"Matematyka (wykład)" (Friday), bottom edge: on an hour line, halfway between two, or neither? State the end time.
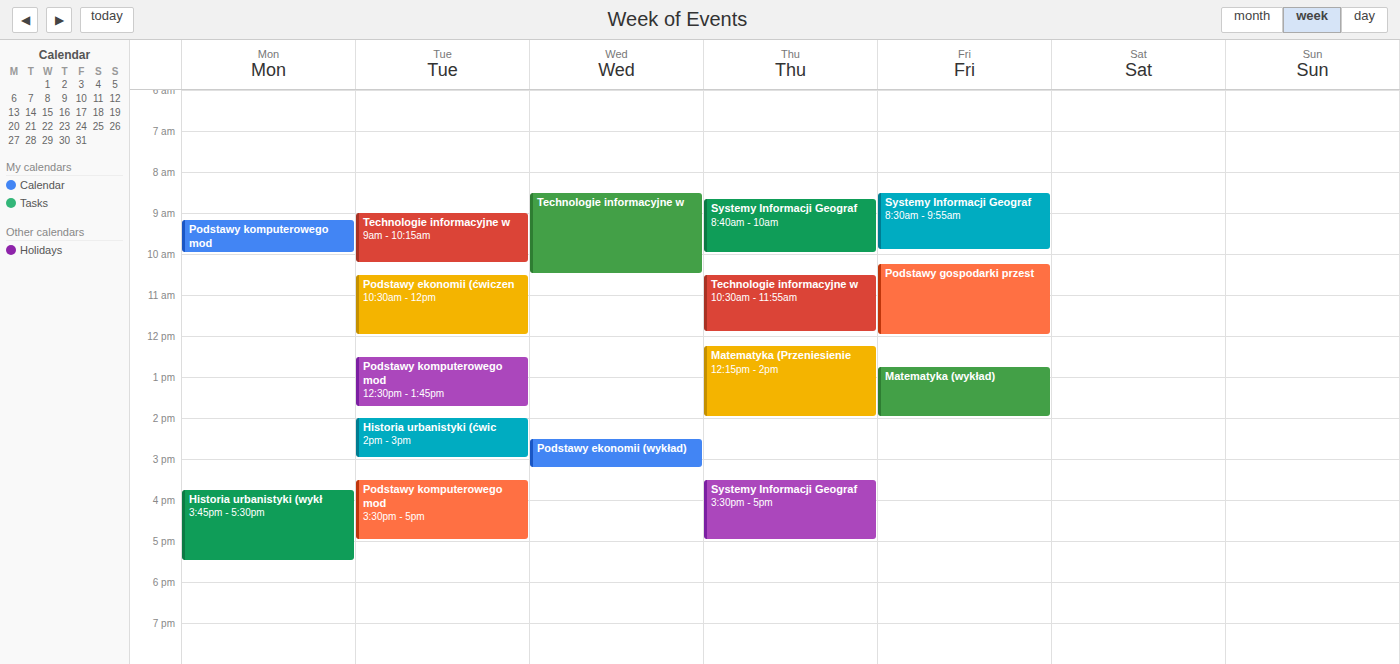
2:00 PM -- exactly on the 2 PM line.